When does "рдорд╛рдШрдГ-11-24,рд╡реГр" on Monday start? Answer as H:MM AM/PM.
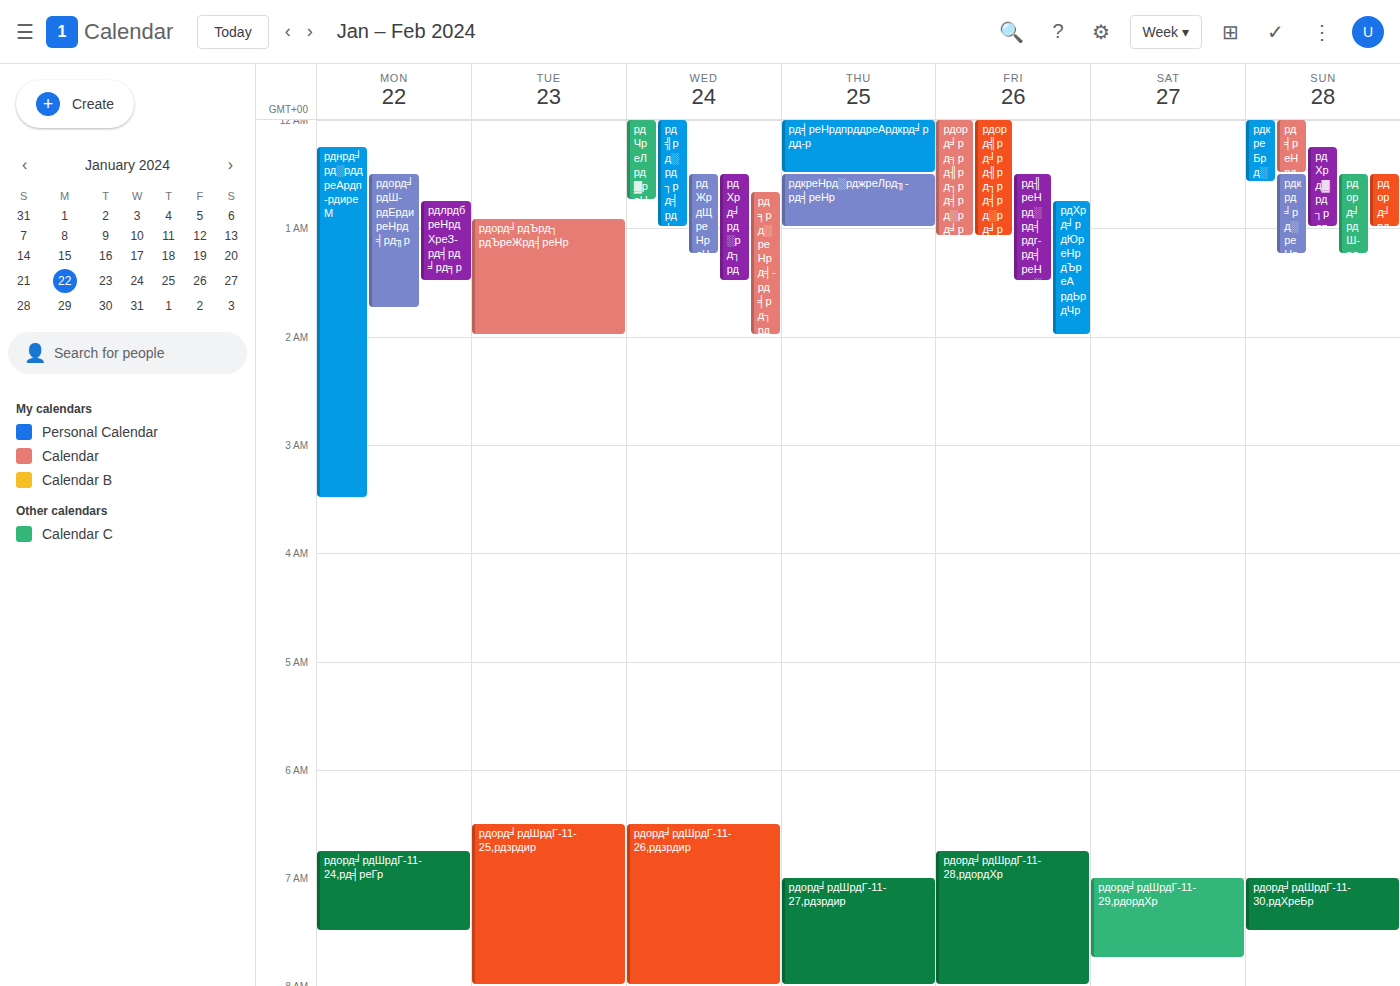
6:45 AM